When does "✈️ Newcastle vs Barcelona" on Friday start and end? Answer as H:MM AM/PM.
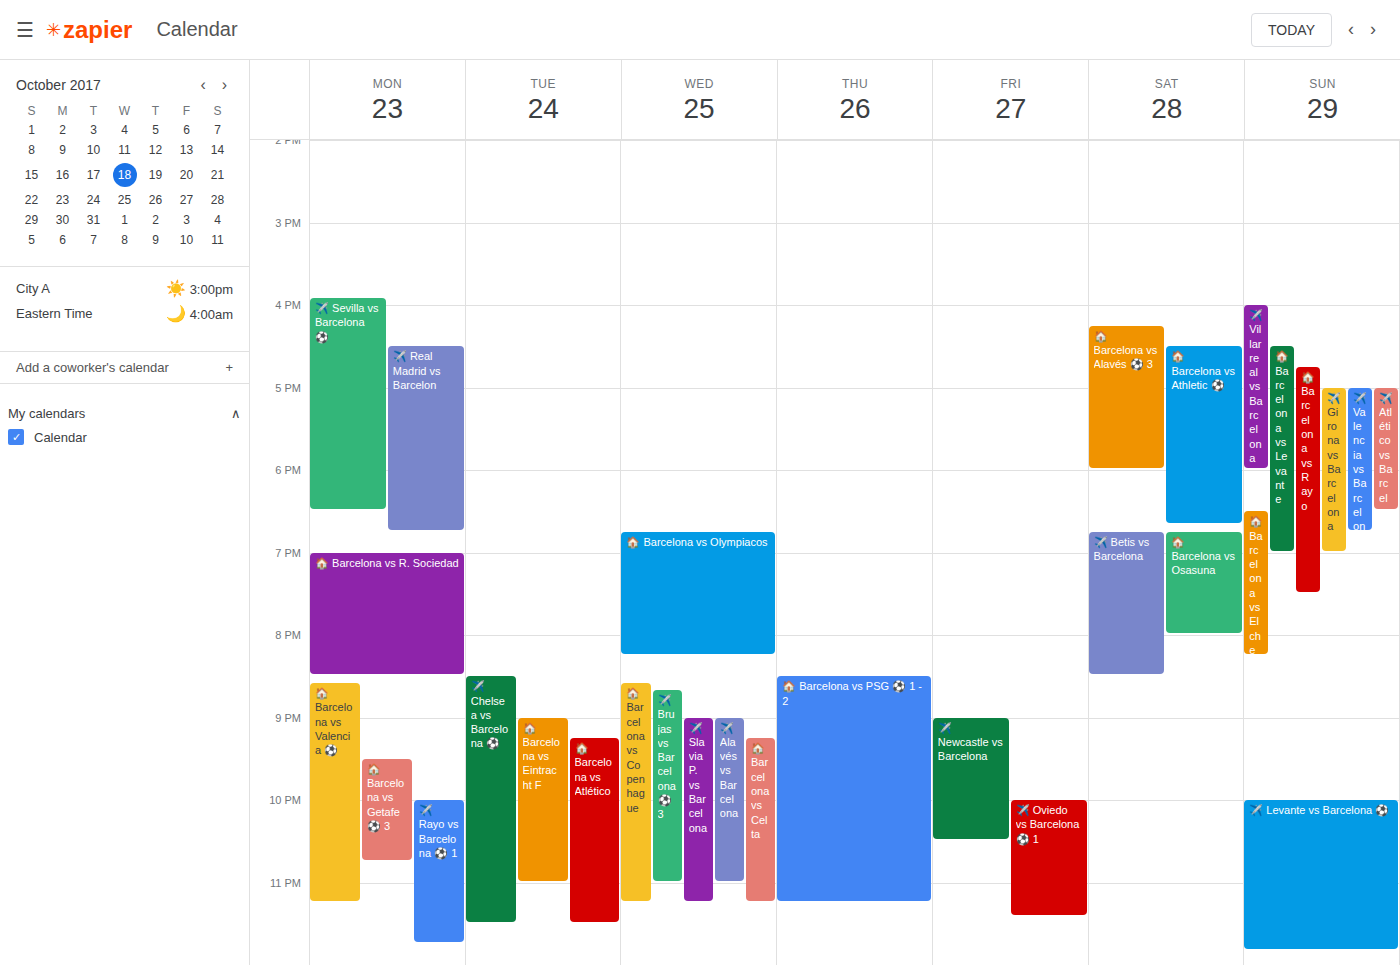
9:00 PM to 10:30 PM